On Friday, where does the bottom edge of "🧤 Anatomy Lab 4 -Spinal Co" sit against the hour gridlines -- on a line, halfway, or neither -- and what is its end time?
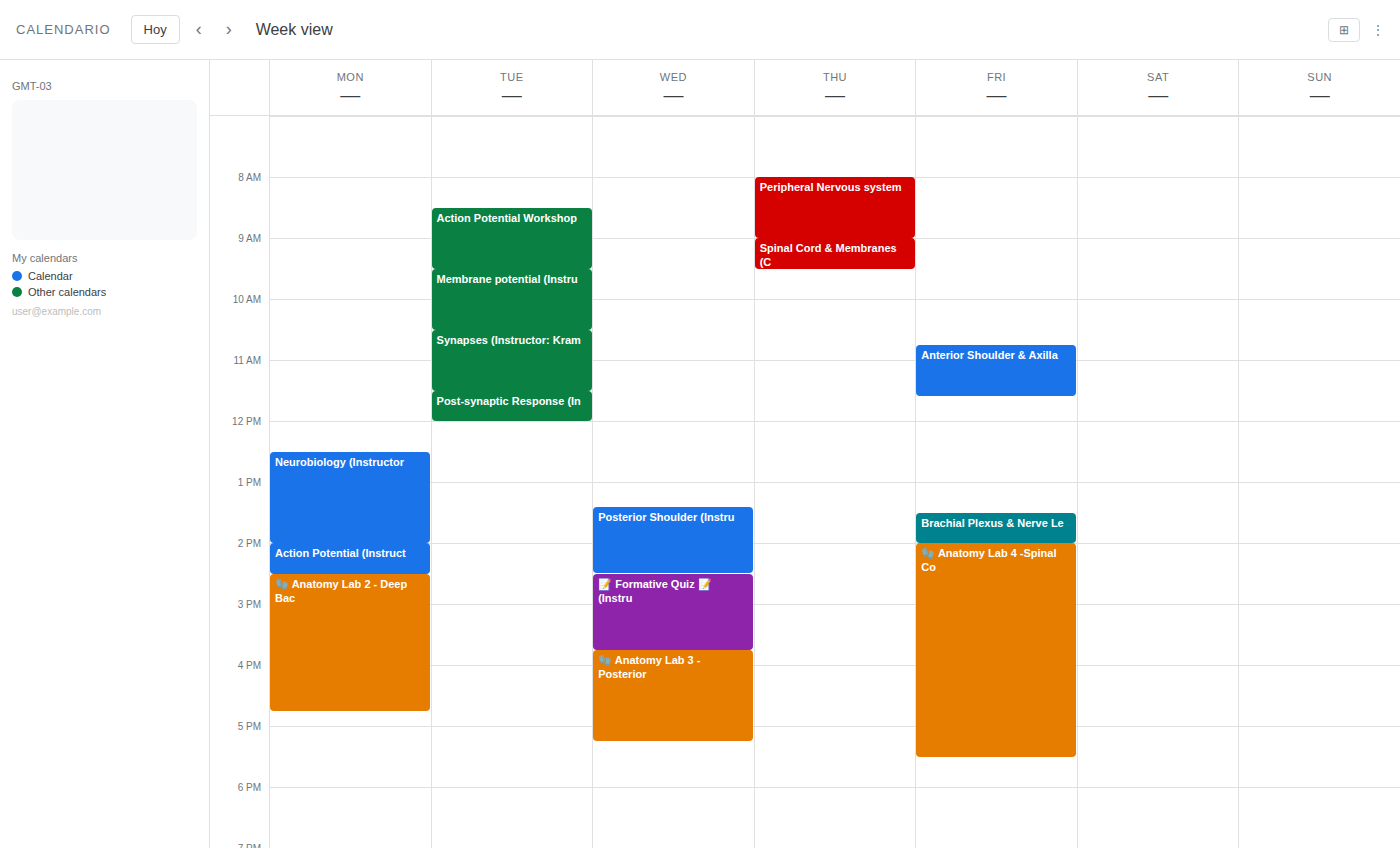
5:30 PM -- halfway between the 5 PM and 6 PM lines.